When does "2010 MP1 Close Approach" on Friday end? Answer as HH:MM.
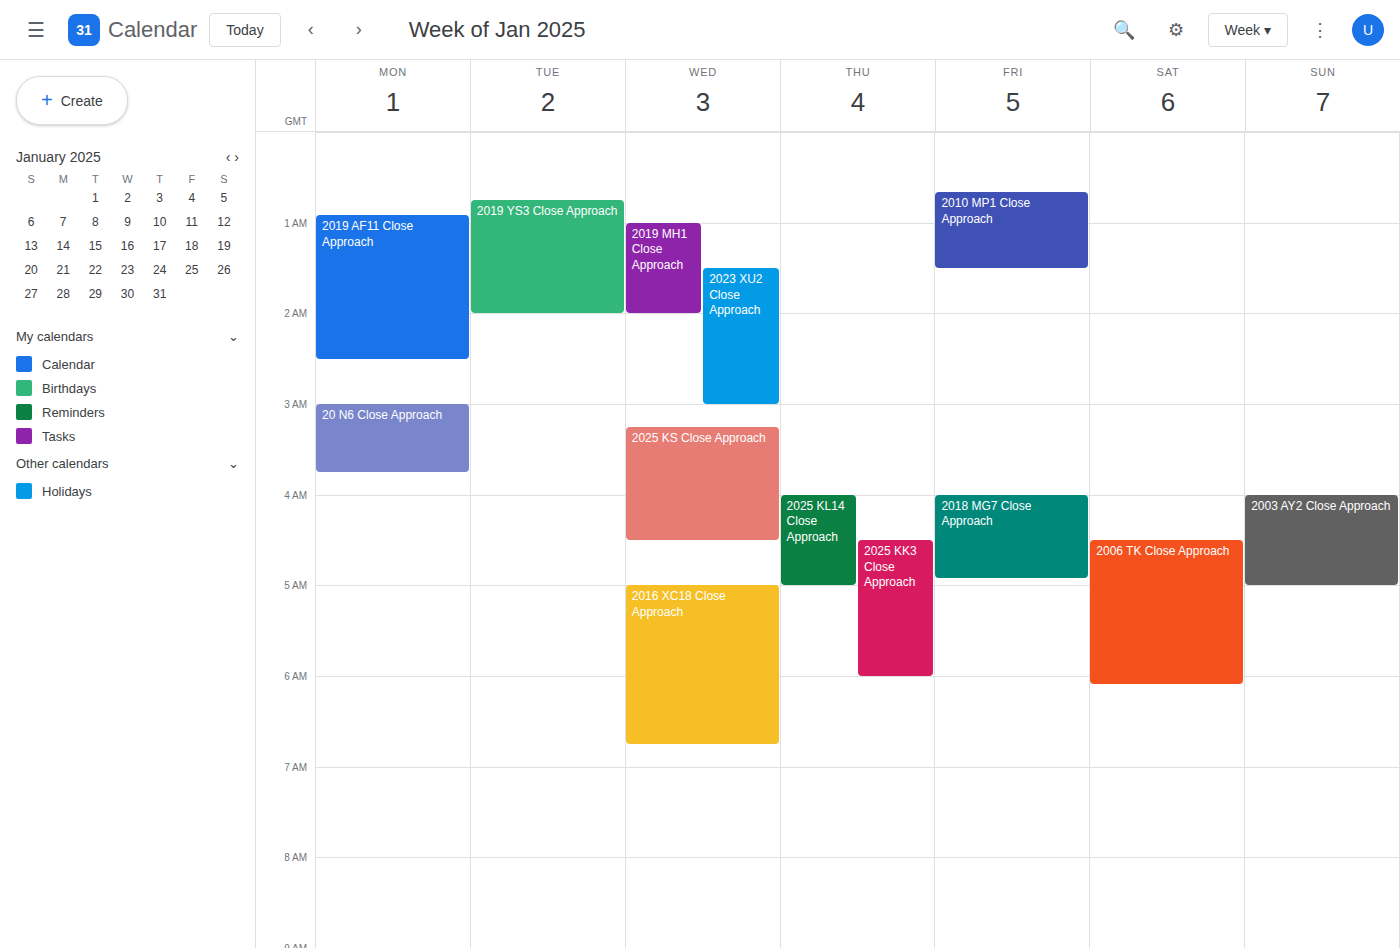
01:30